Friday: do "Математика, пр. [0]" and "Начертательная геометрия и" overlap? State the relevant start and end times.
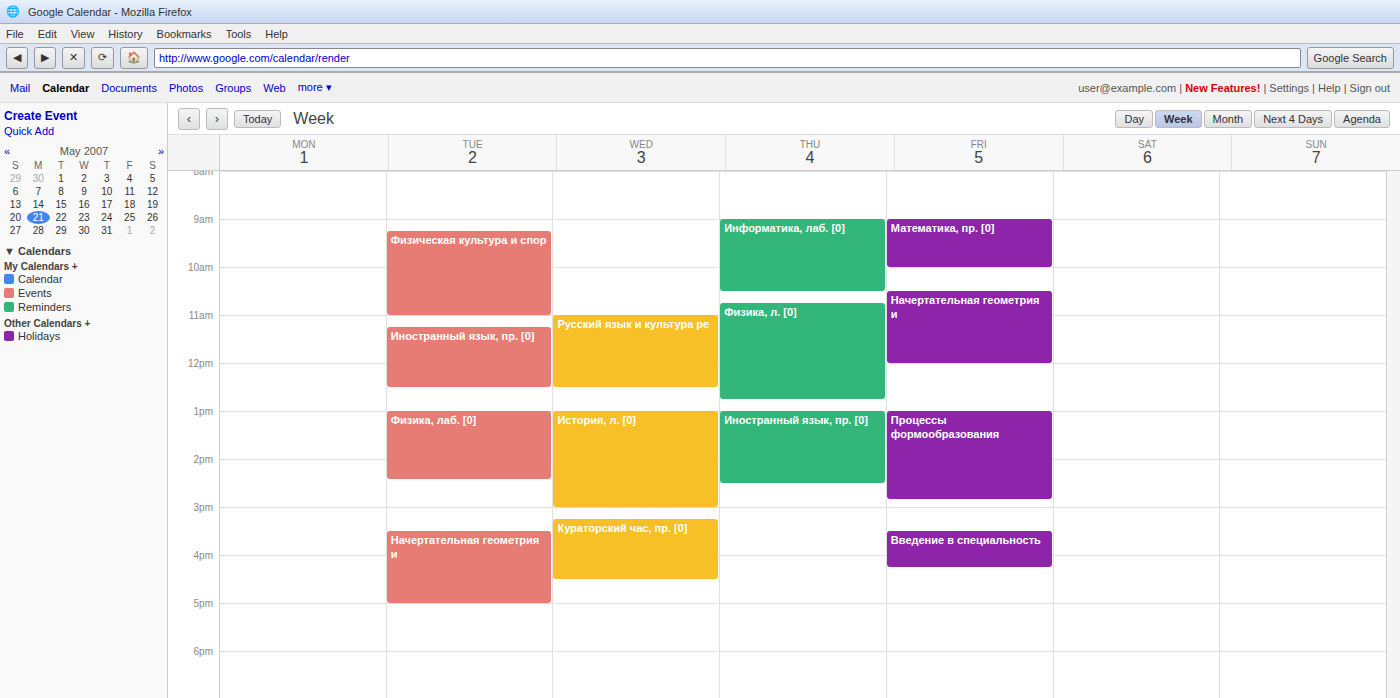
"Математика, пр. [0]" ends at 10:00 AM and "Начертательная геометрия и" starts at 10:30 AM -- no overlap.